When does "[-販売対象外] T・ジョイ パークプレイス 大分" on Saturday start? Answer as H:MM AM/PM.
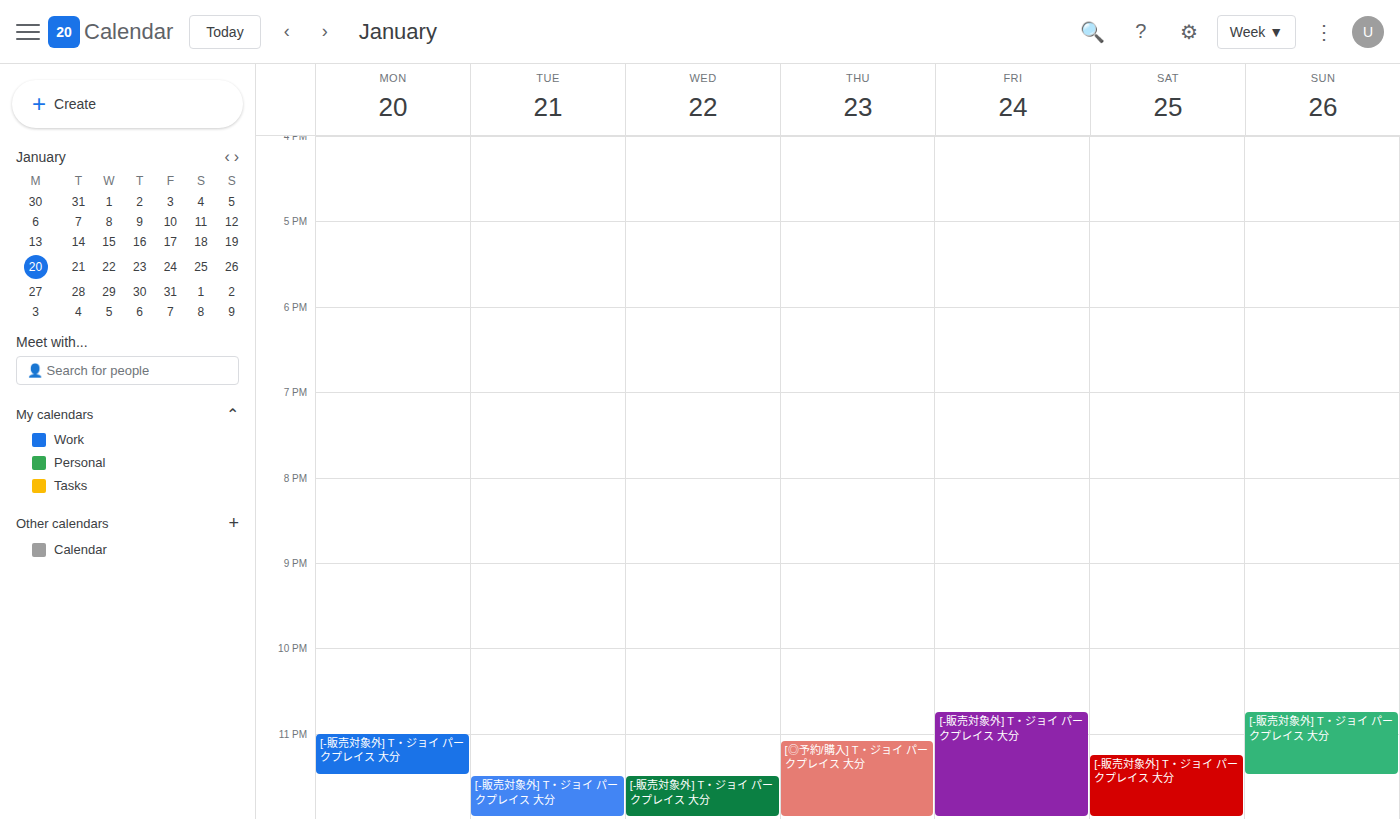
11:15 PM